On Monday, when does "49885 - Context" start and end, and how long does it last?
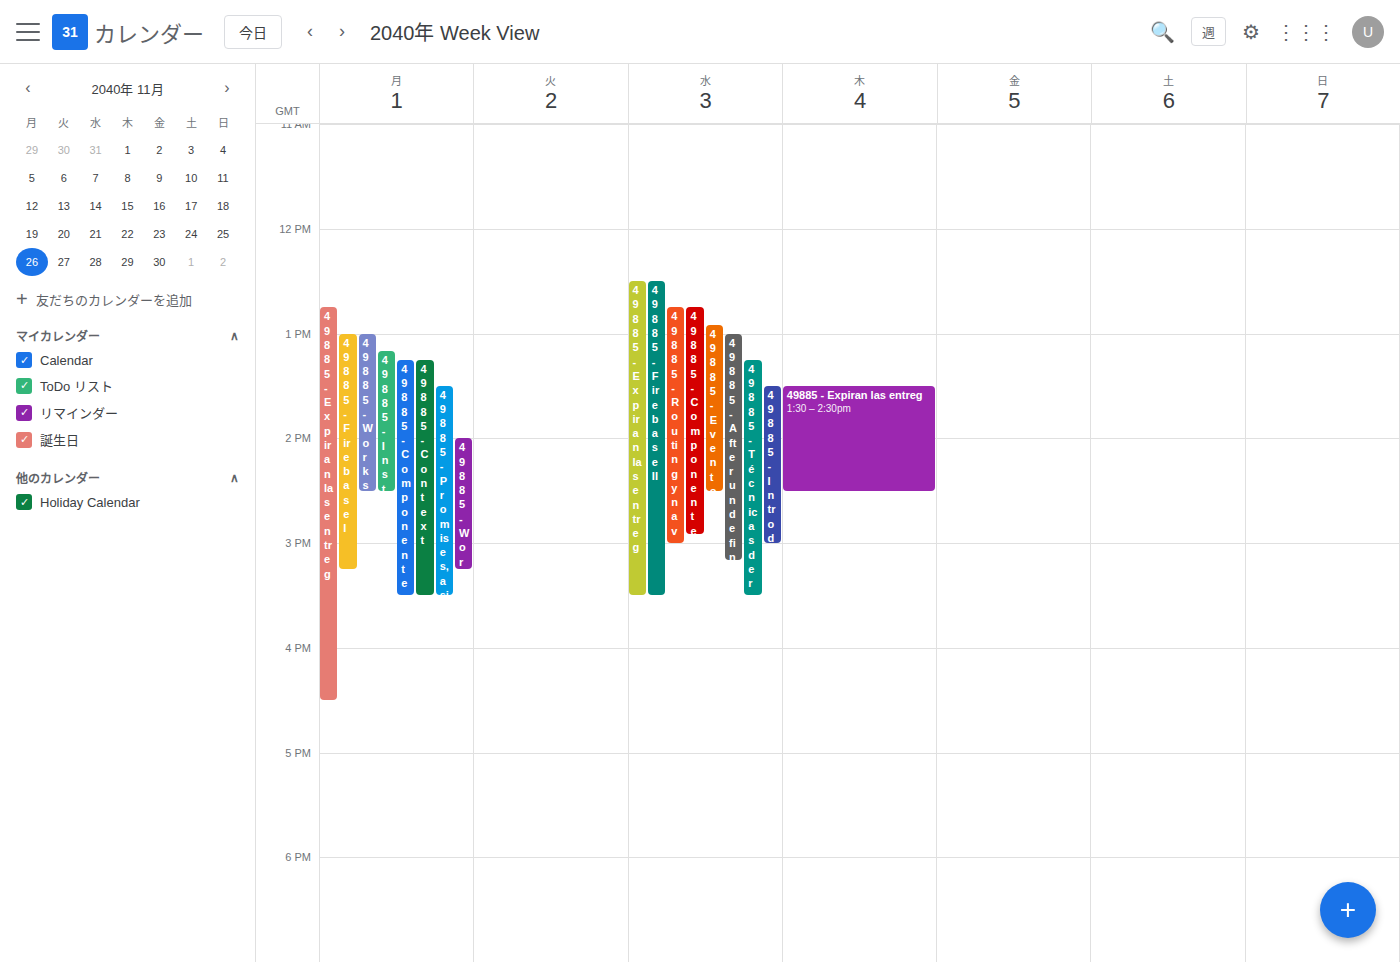
1:15 PM to 3:30 PM, 2 hours 15 minutes